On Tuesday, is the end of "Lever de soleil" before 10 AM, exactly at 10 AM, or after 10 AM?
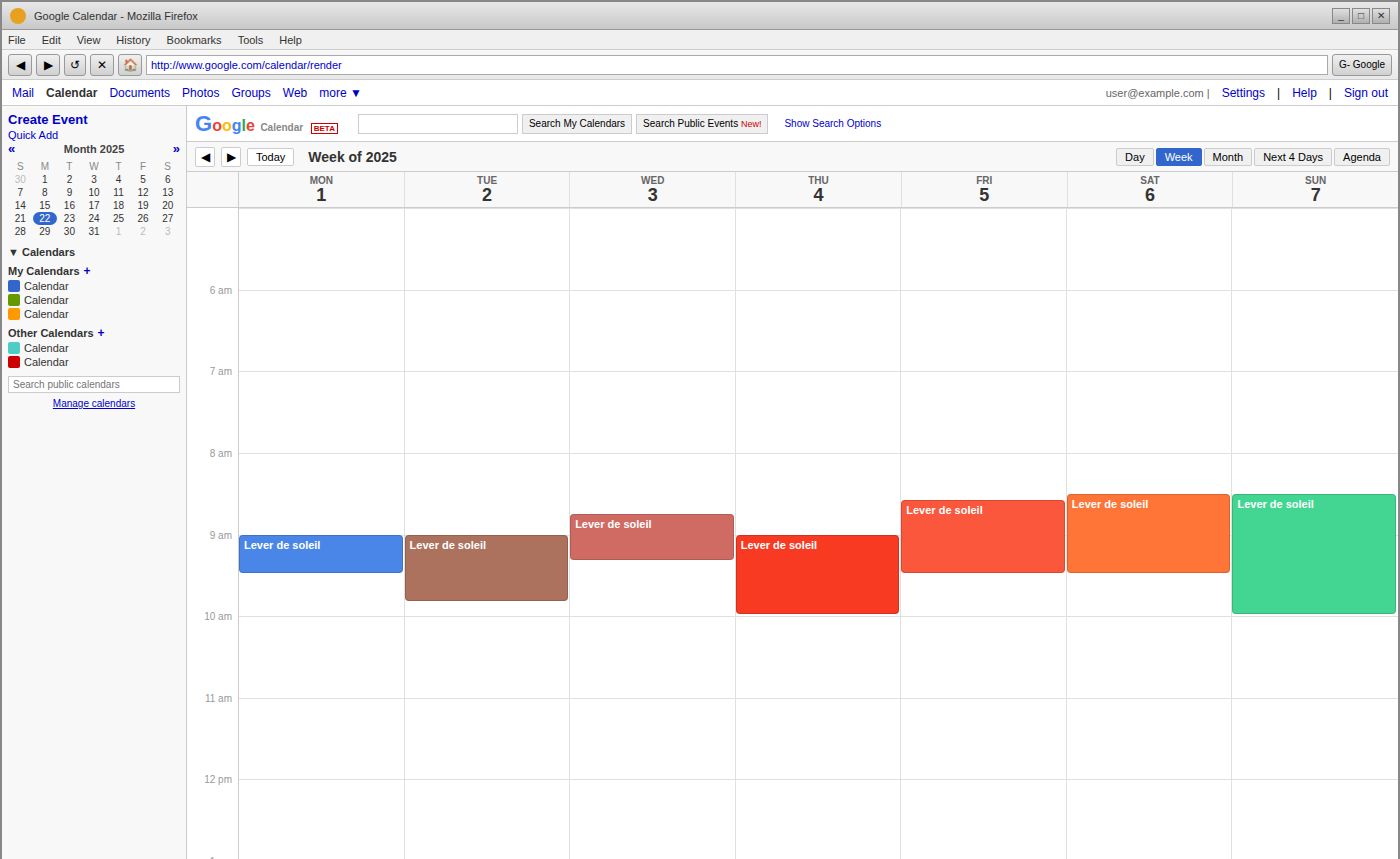
9:50 AM -- before 10 AM, 10 minutes above the 10 AM line.